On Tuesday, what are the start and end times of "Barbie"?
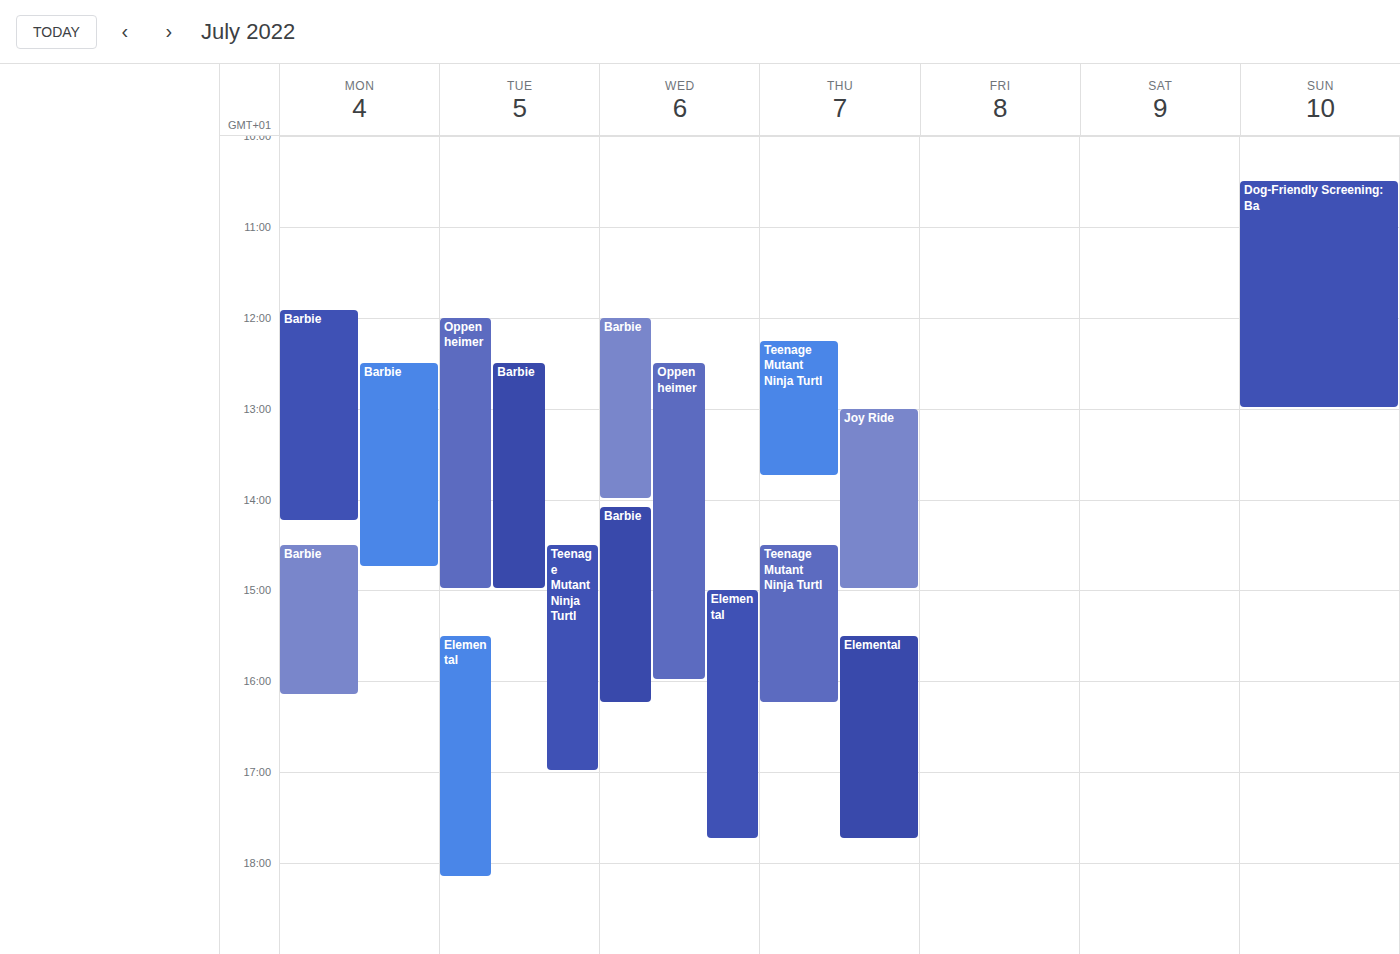
12:30 PM to 3:00 PM